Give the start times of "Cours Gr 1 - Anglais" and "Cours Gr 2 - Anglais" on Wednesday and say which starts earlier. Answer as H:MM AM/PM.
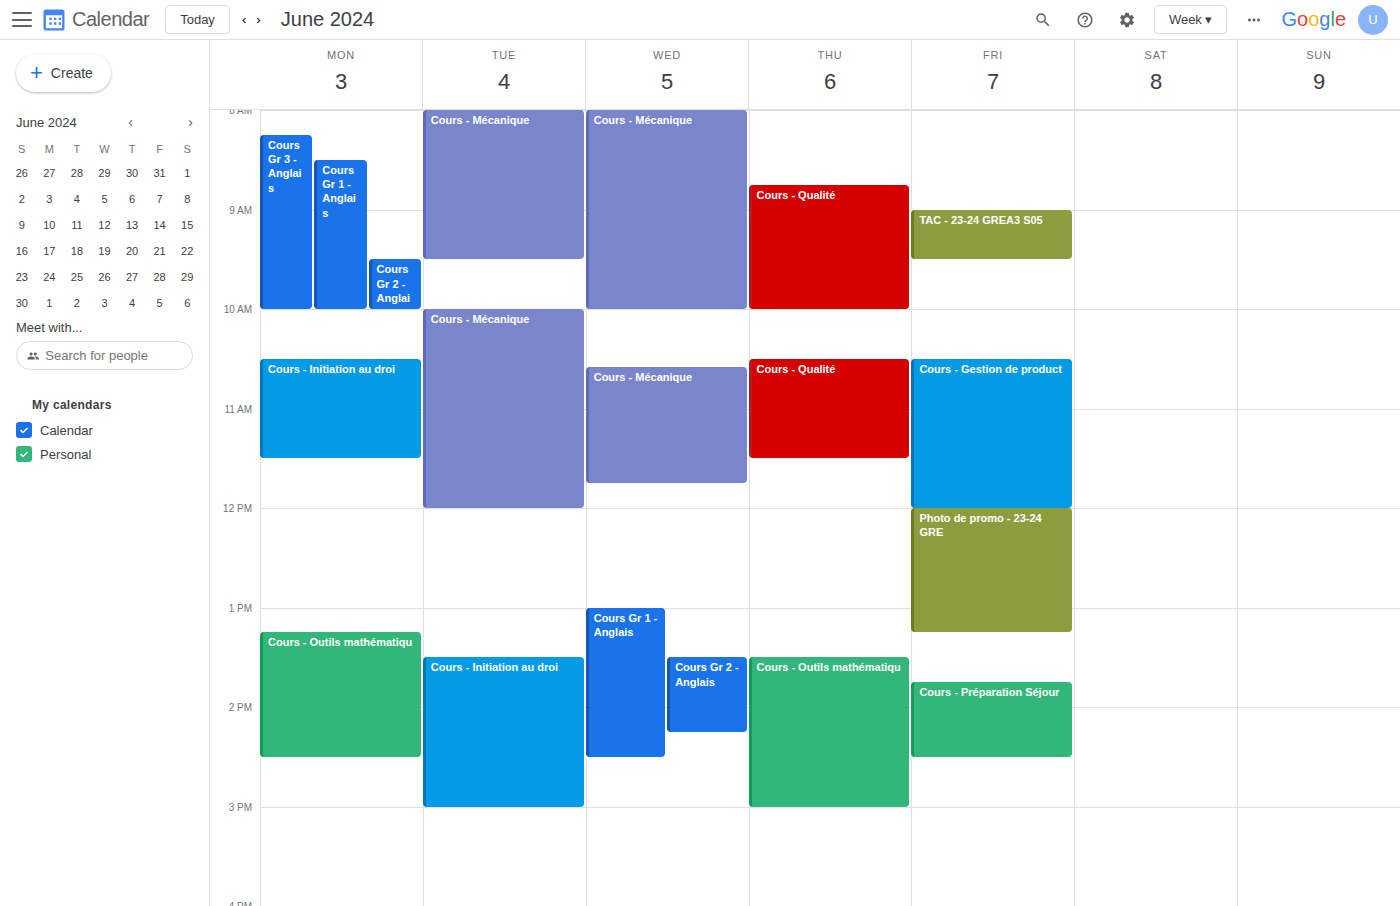
"Cours Gr 1 - Anglais" 1:00 PM; "Cours Gr 2 - Anglais" 1:30 PM.